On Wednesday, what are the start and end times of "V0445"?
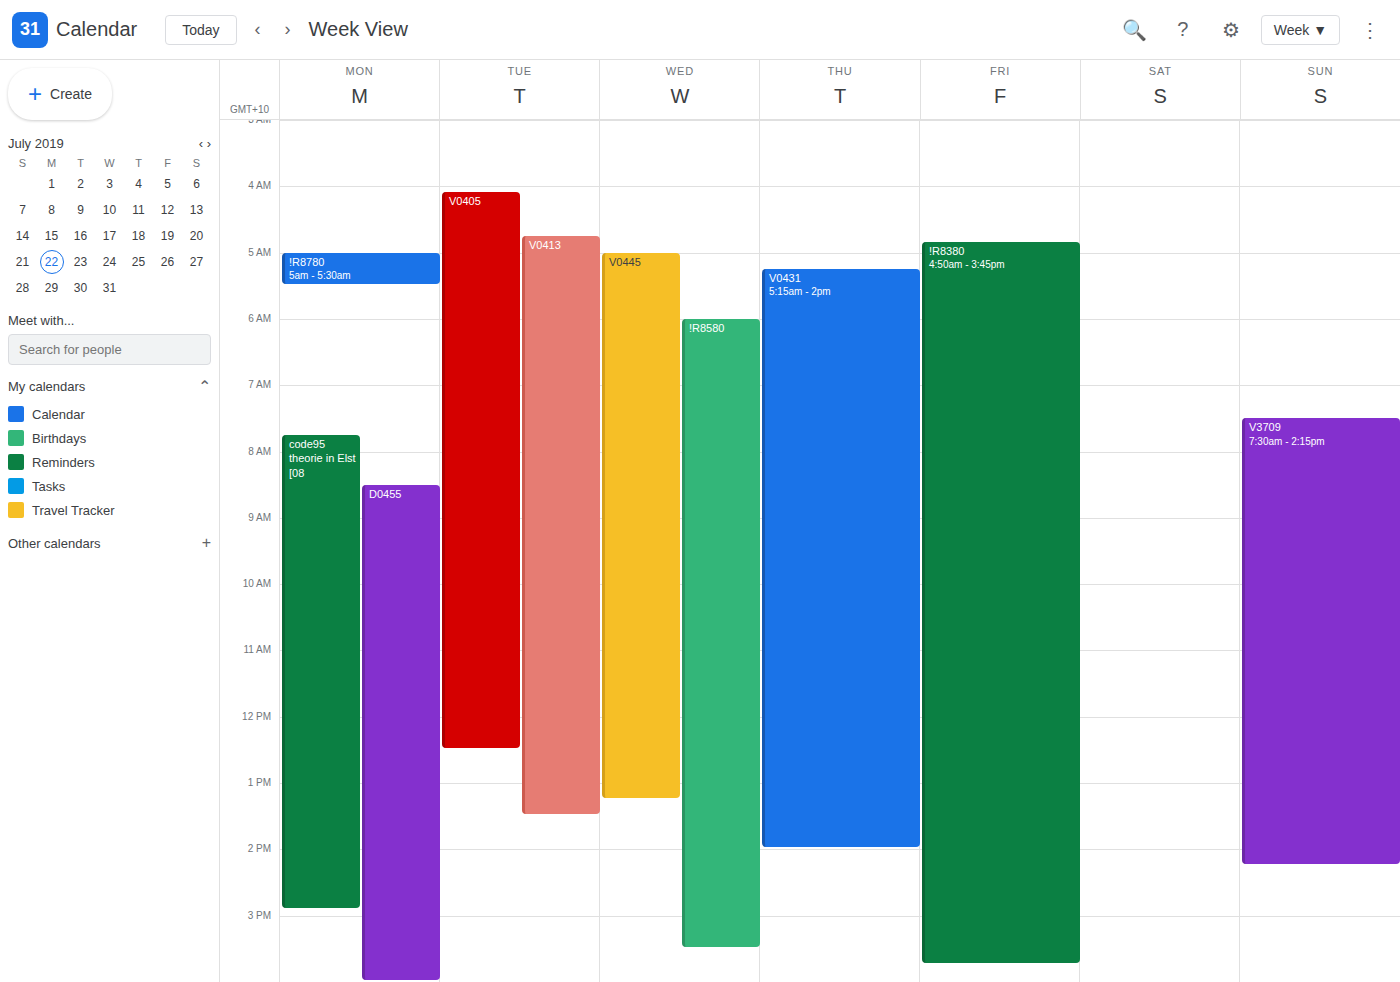
5:00 AM to 1:15 PM